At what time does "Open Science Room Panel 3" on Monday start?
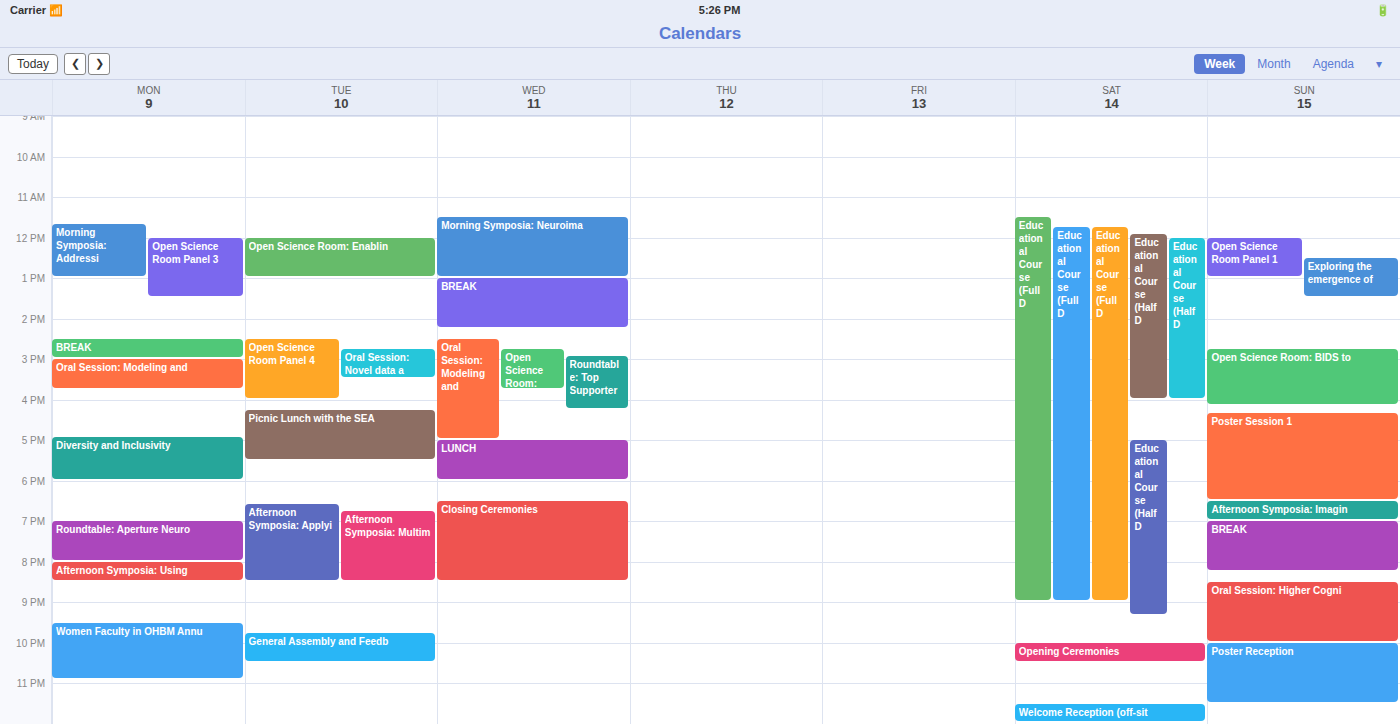
12:00 PM